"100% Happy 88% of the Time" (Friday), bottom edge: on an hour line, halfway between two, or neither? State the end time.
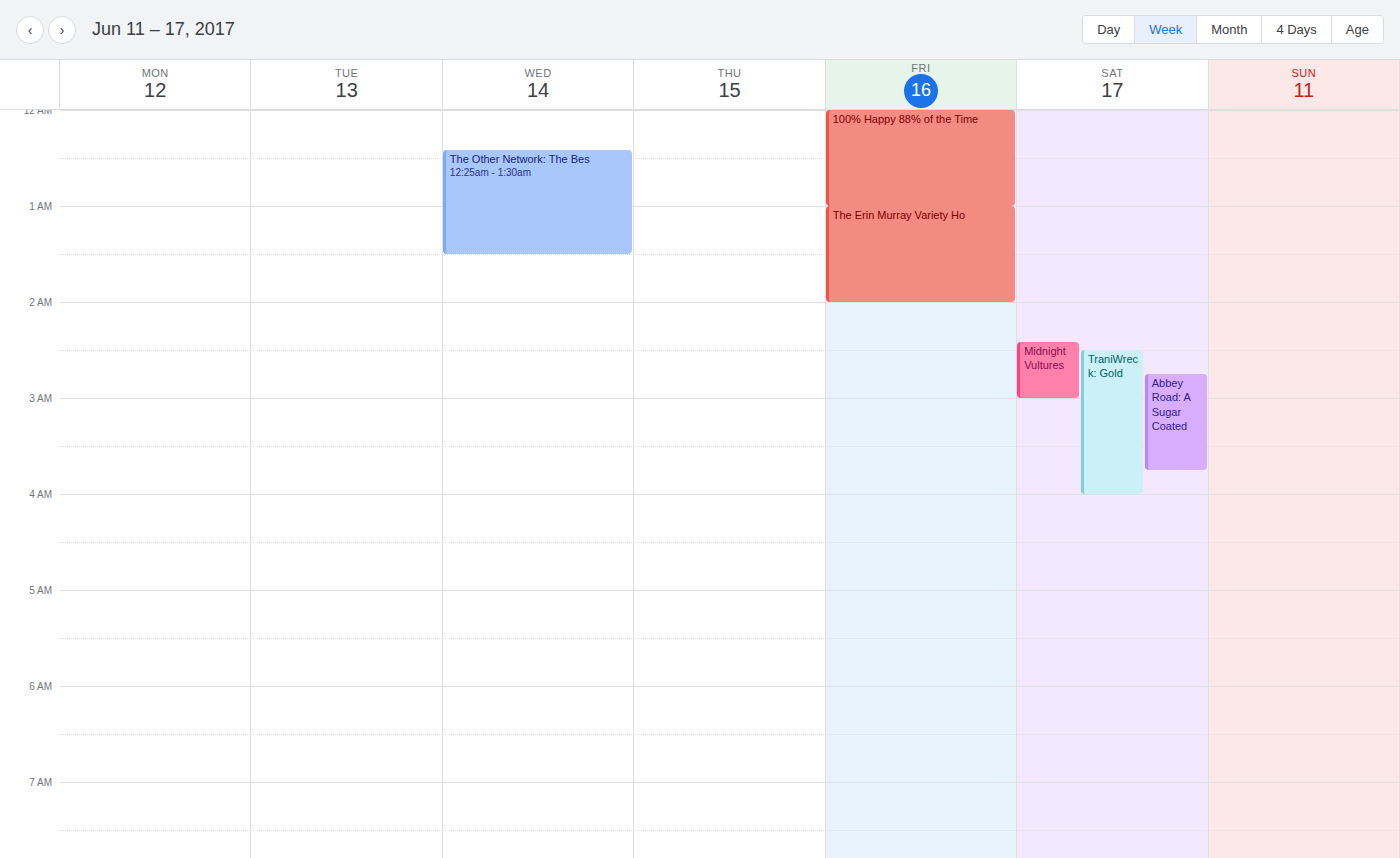
1:00 AM -- exactly on the 1 AM line.